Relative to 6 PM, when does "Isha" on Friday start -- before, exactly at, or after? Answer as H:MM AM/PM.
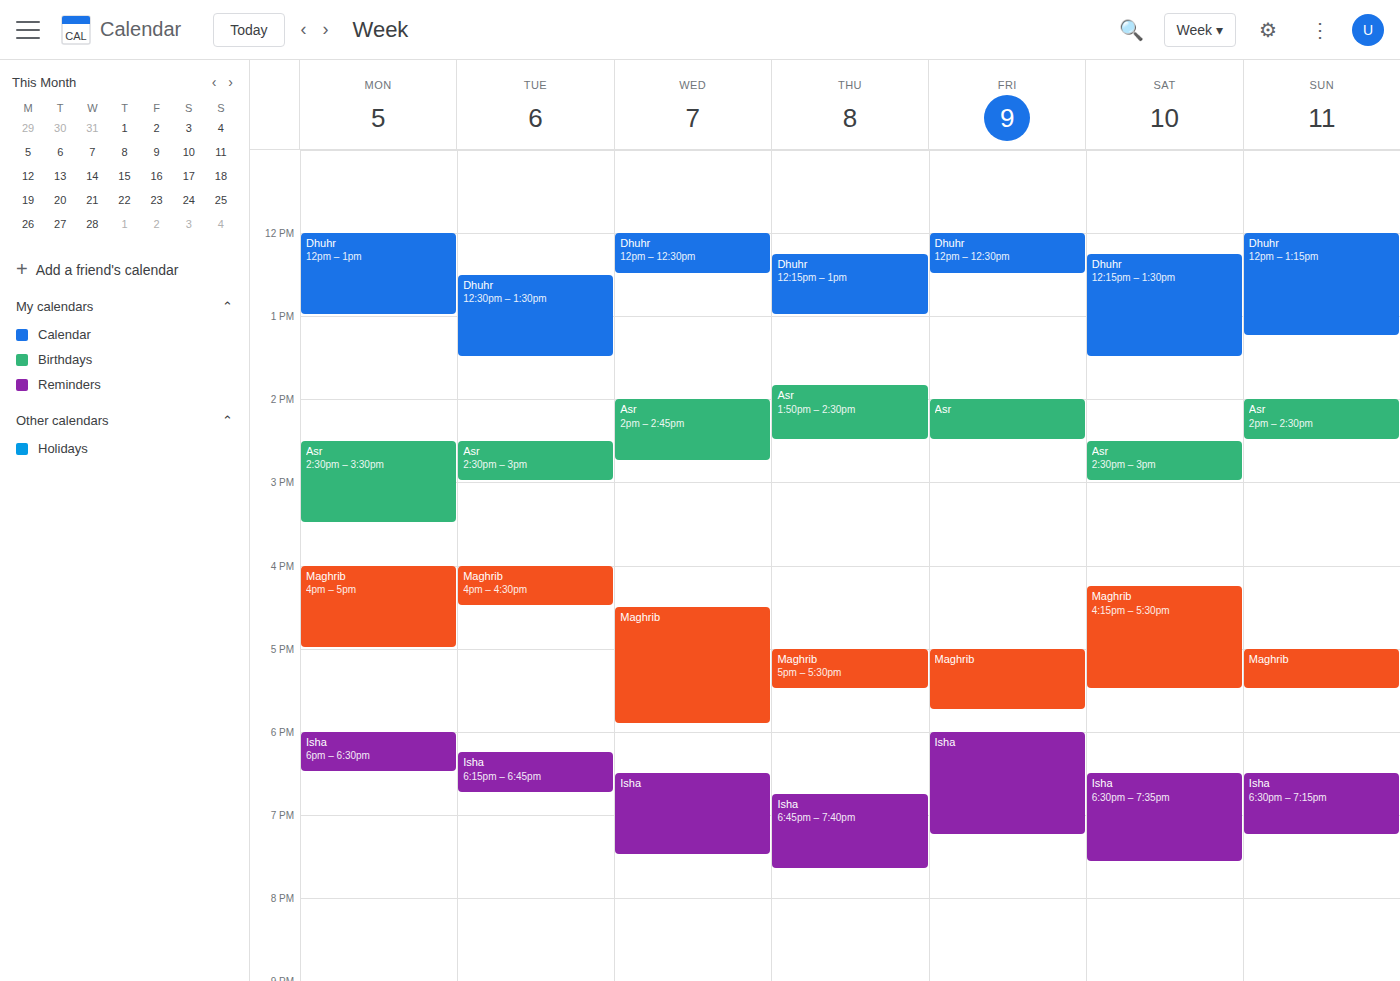
6:00 PM -- exactly at 6 PM, on the 6 PM line.